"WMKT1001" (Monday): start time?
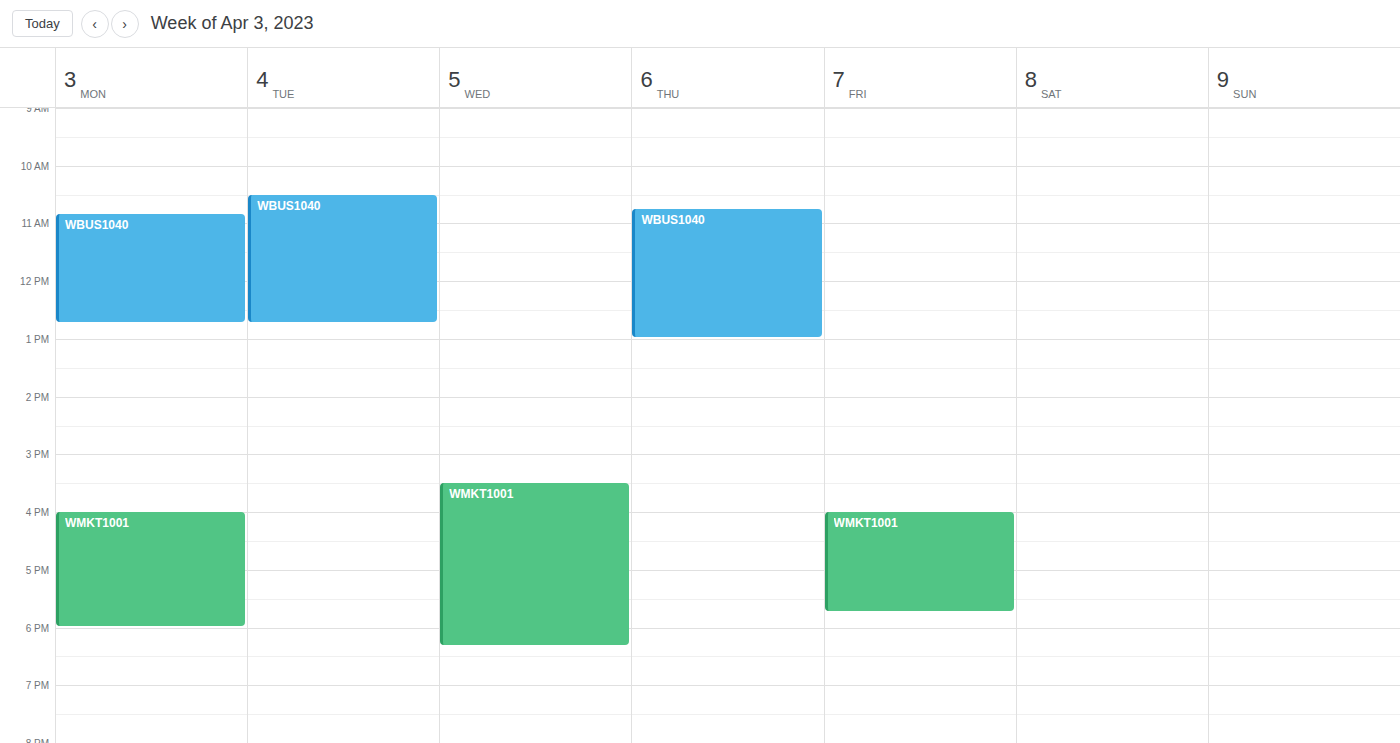
16:00